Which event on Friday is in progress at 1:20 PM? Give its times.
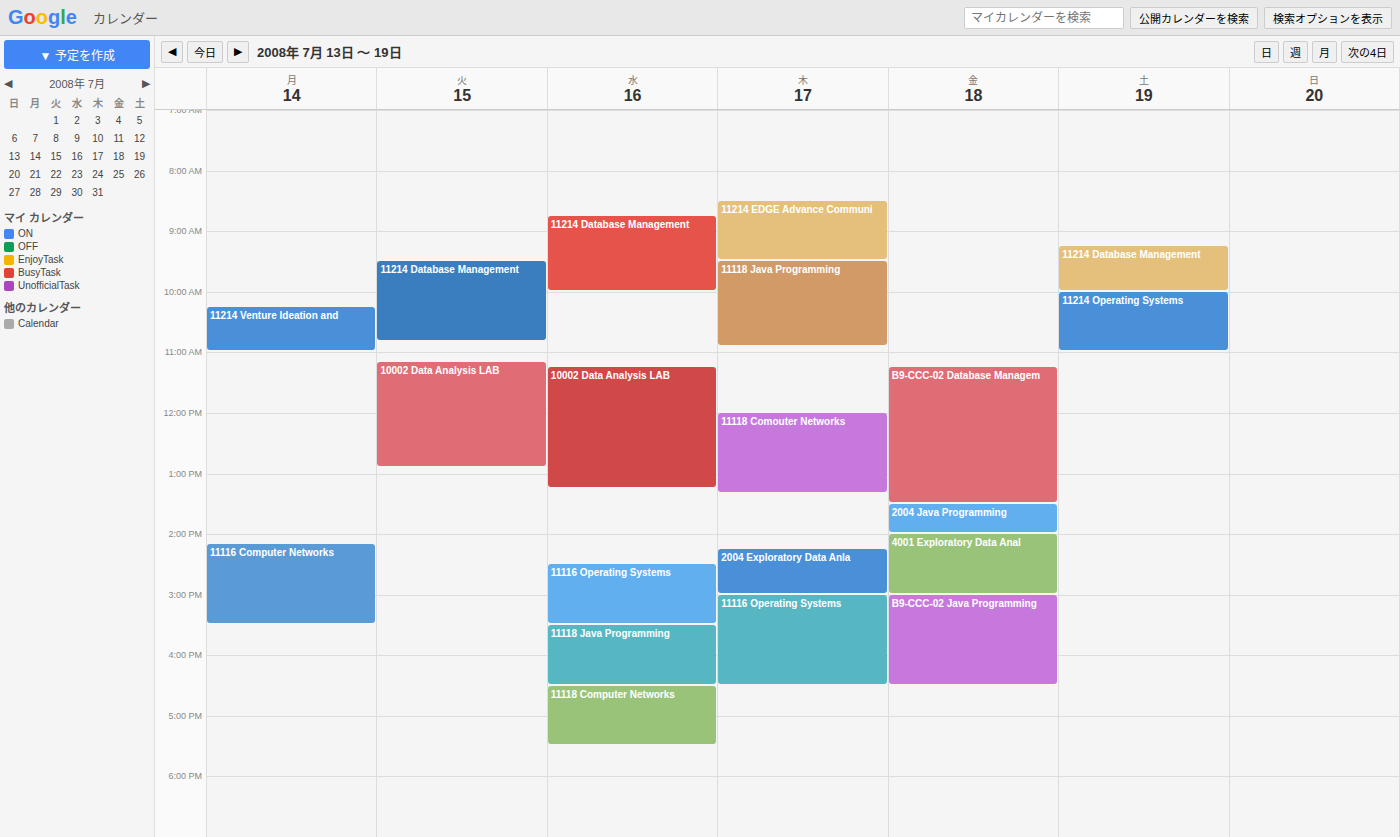
"B9-CCC-02 Database Managem", 11:15 AM to 1:30 PM